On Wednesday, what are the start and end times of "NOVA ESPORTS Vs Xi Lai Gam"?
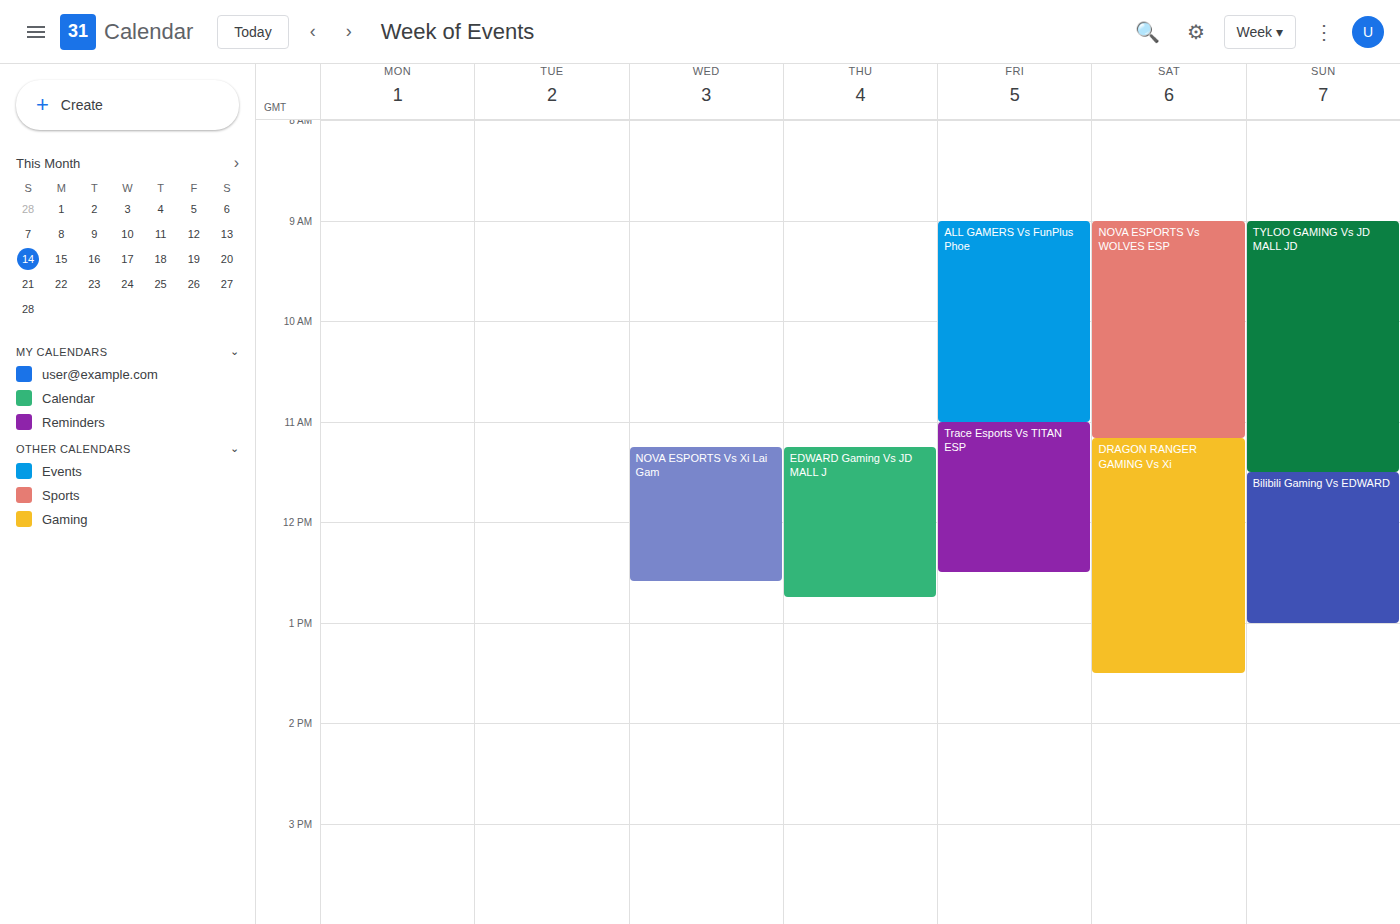
11:15 AM to 12:35 PM